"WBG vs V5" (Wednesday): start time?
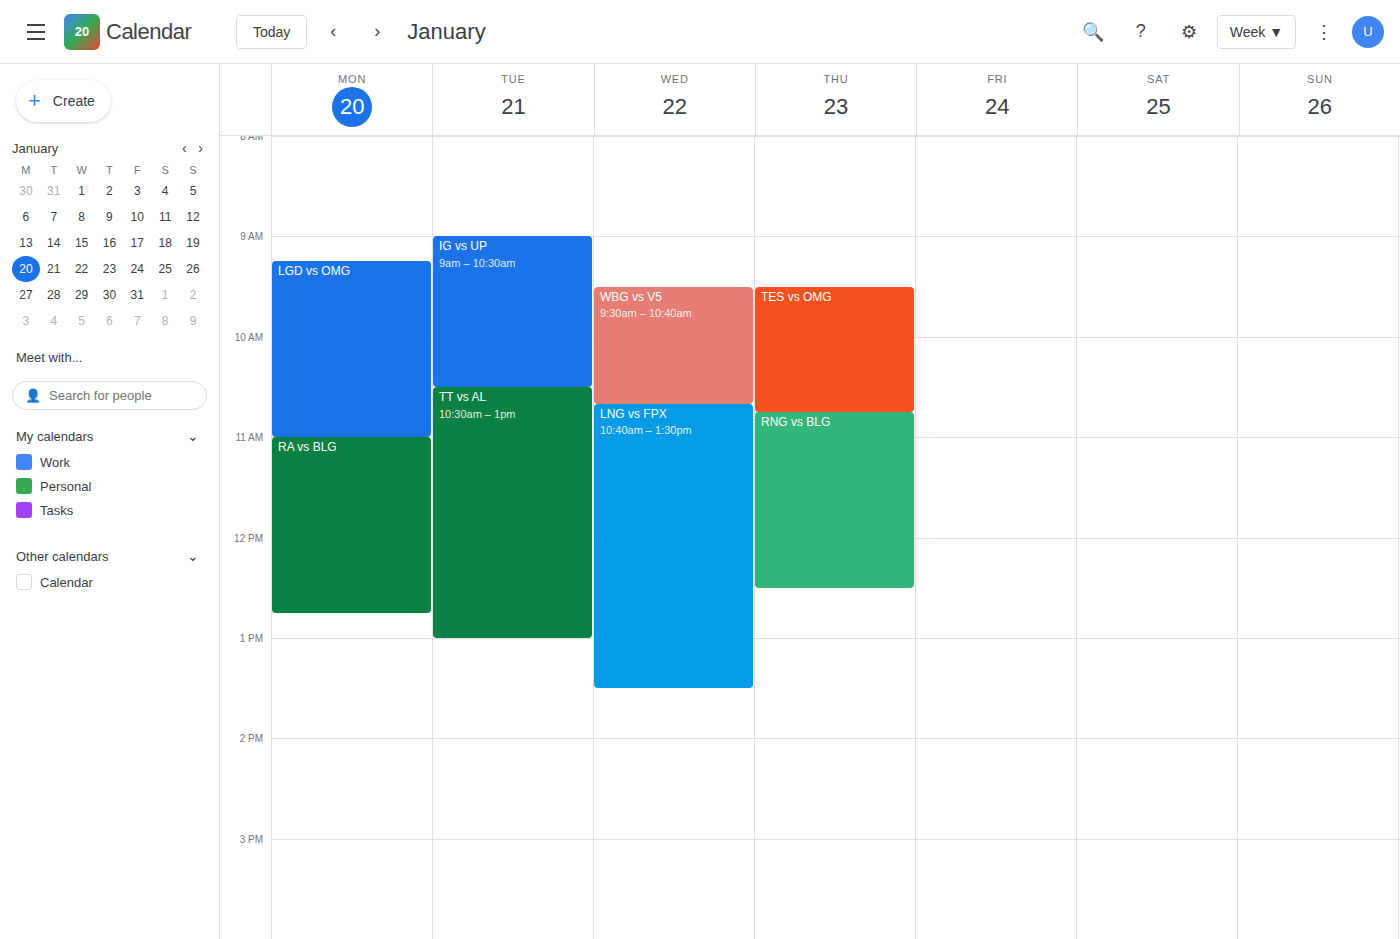
09:30